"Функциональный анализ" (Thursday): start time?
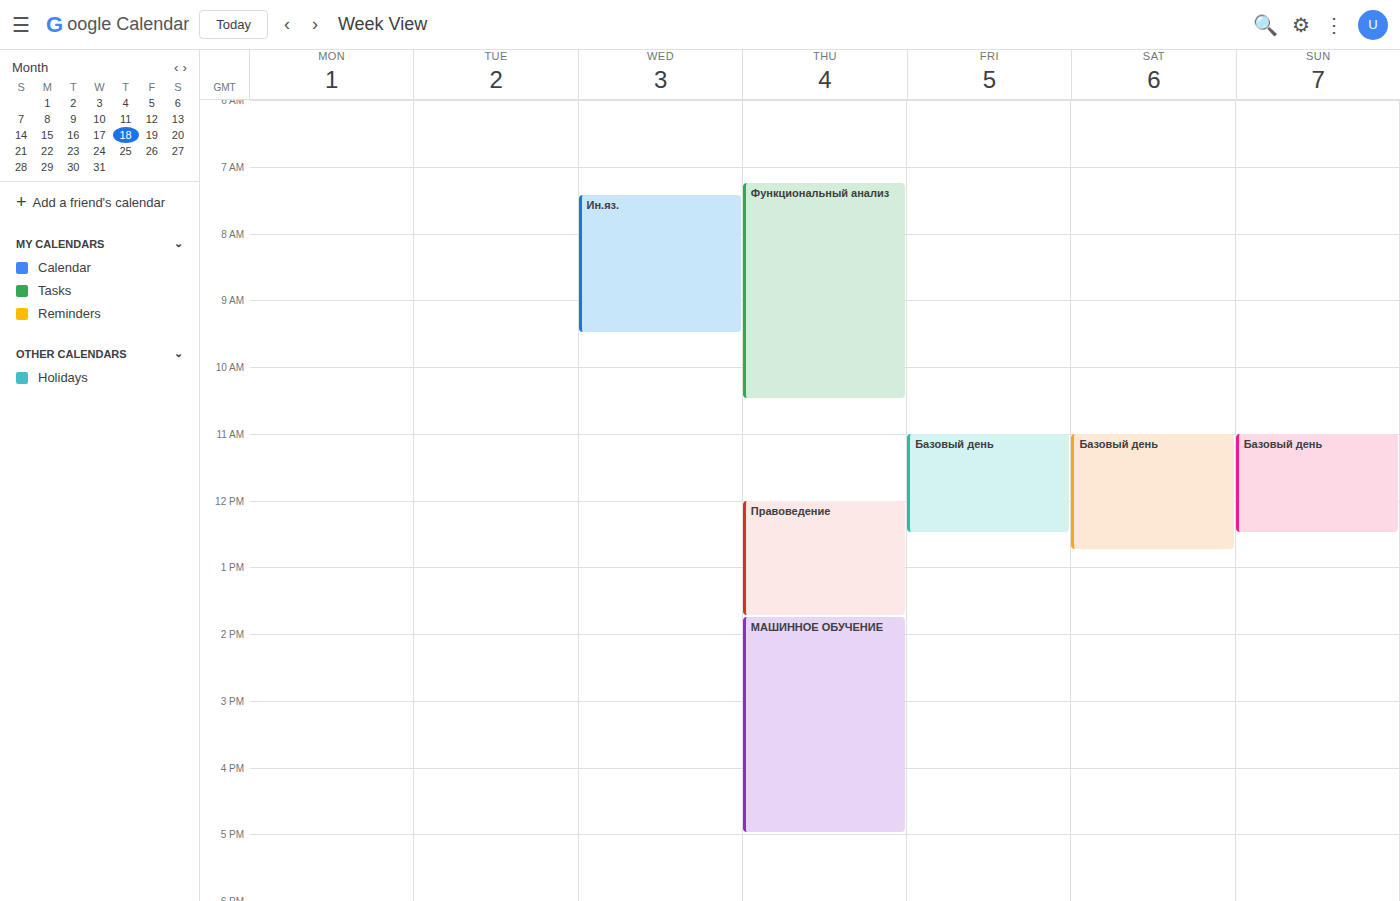
7:15 AM